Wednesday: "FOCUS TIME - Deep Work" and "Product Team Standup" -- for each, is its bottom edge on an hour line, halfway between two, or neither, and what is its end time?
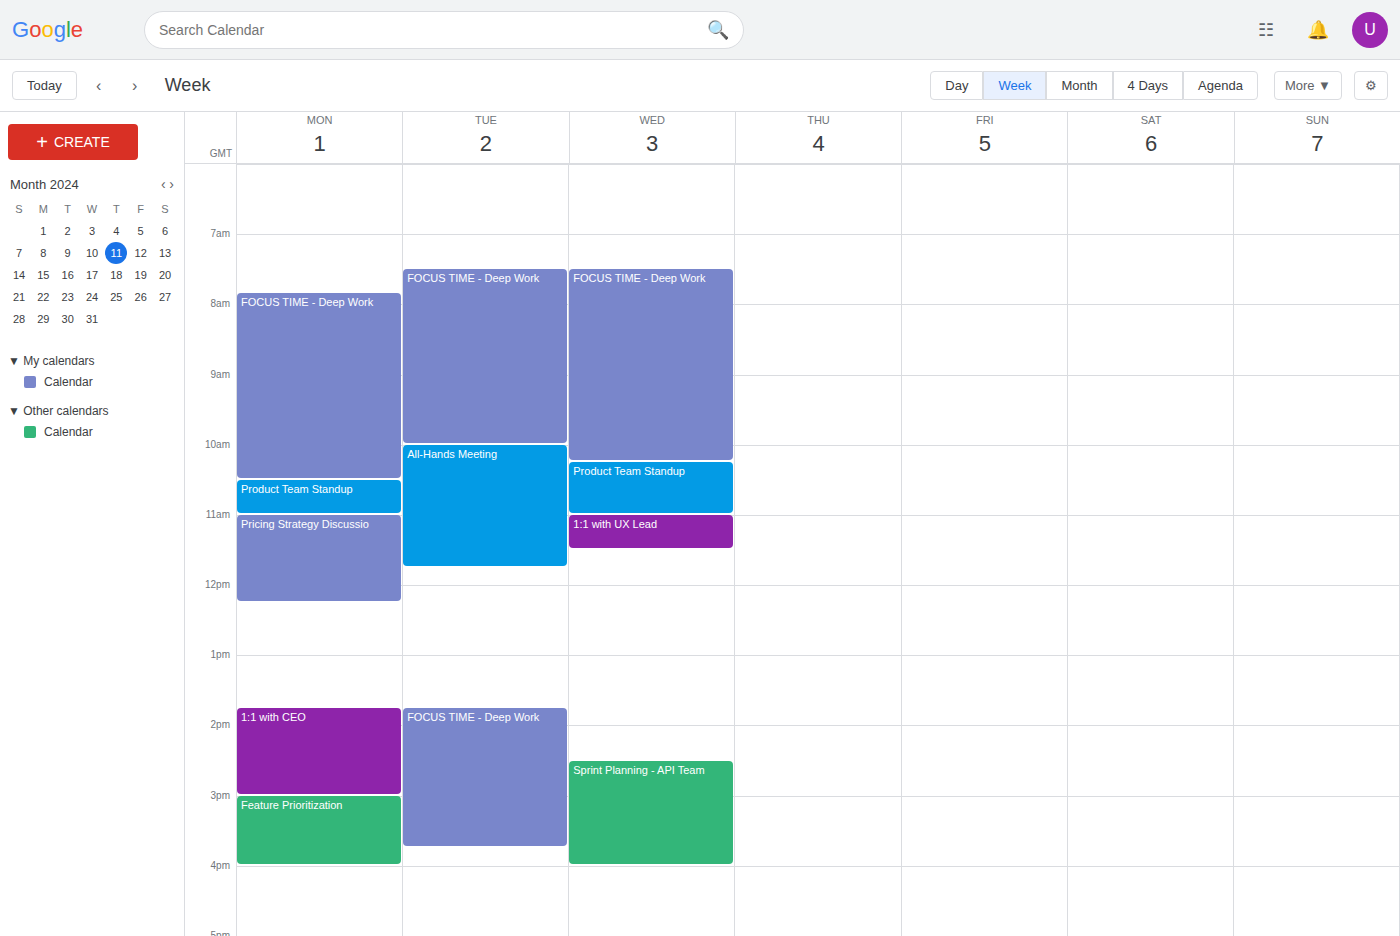
"FOCUS TIME - Deep Work": 10:15 AM, neither: a quarter of the way from the 10 AM line to the 11 AM line. "Product Team Standup": 11:00 AM, exactly on the 11 AM line.